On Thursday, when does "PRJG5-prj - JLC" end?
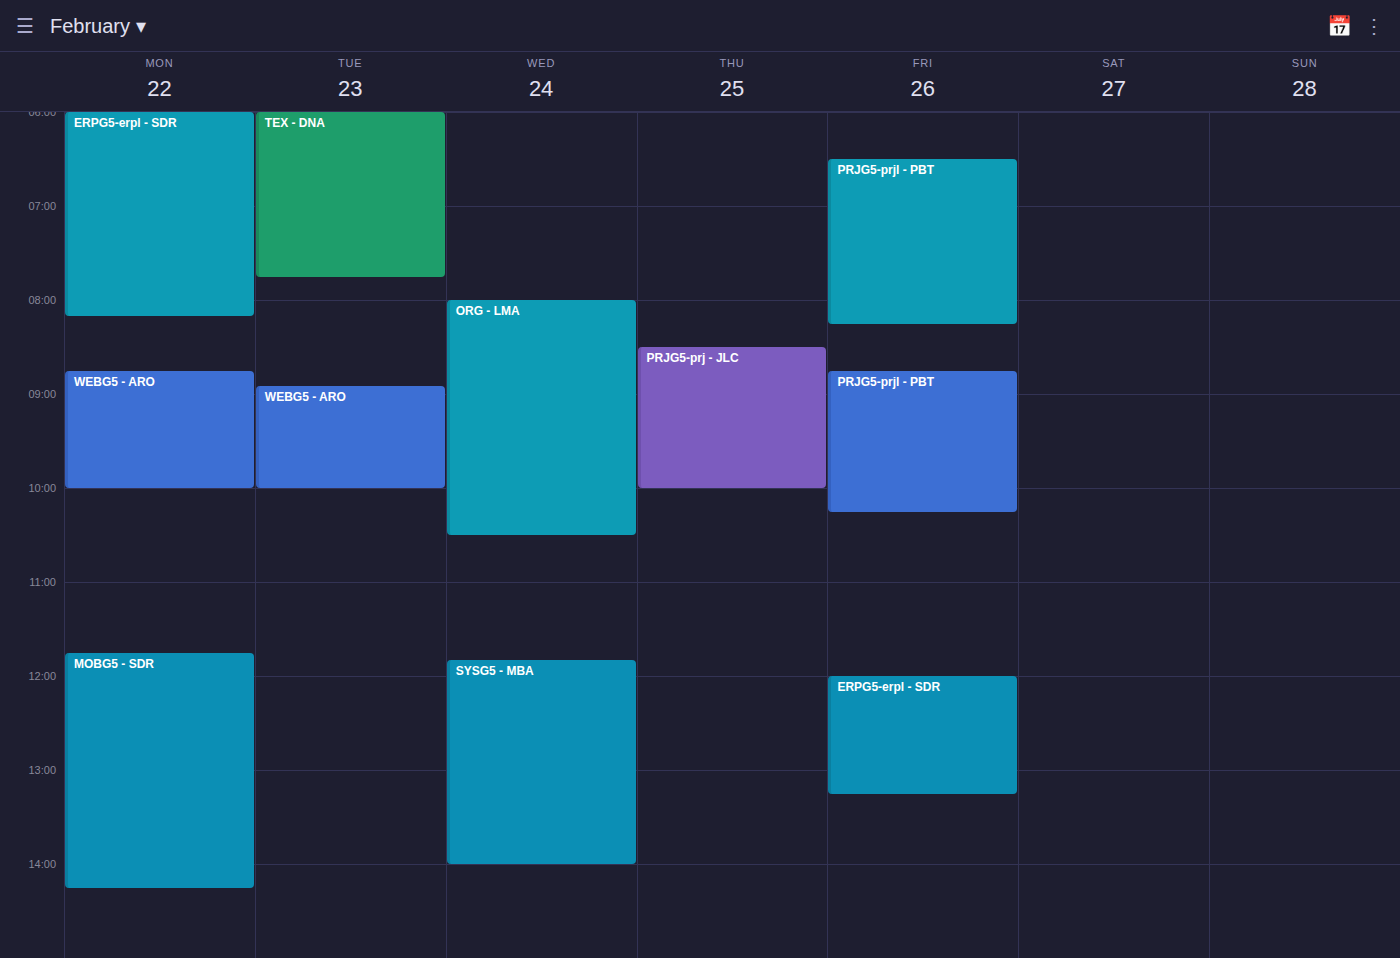
10:00 AM